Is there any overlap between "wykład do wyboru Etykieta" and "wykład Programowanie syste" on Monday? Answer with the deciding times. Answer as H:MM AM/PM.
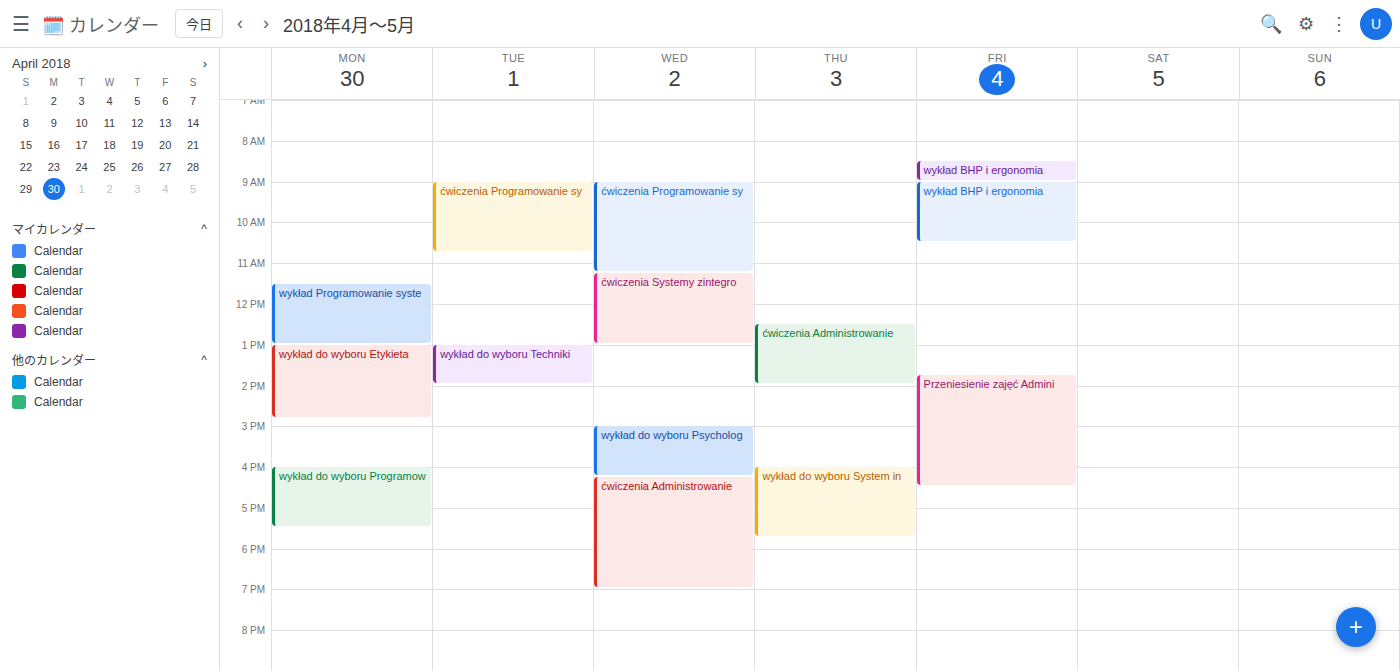
"wykład Programowanie syste" ends at 1:00 PM, exactly when "wykład do wyboru Etykieta" starts -- they touch but do not overlap.